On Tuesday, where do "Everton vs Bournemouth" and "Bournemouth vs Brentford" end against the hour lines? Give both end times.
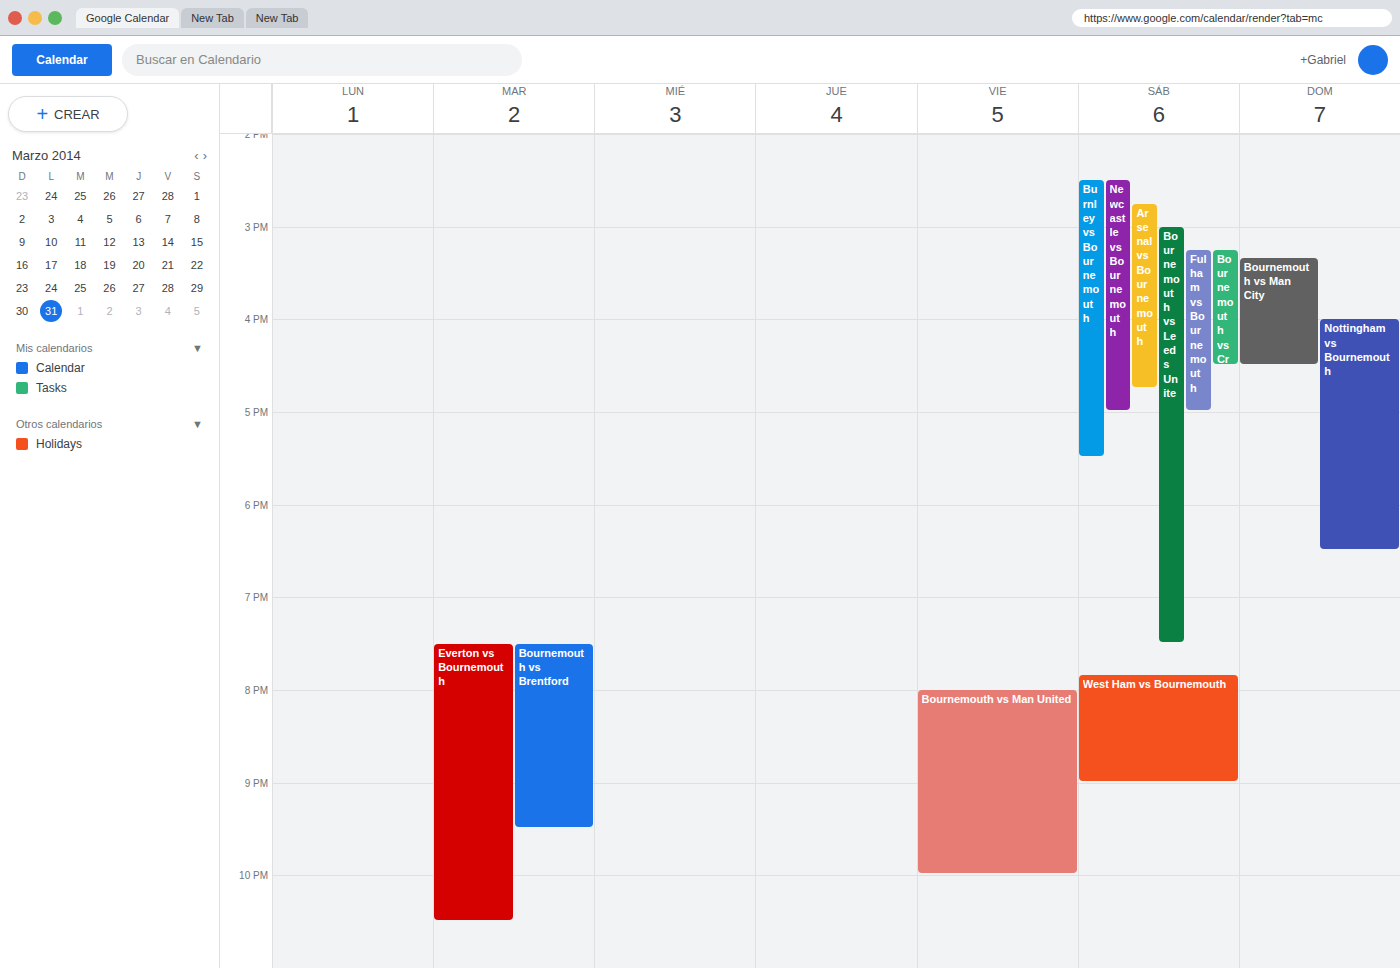
"Everton vs Bournemouth": 10:30 PM, halfway between the 10 PM and 11 PM lines. "Bournemouth vs Brentford": 9:30 PM, halfway between the 9 PM and 10 PM lines.